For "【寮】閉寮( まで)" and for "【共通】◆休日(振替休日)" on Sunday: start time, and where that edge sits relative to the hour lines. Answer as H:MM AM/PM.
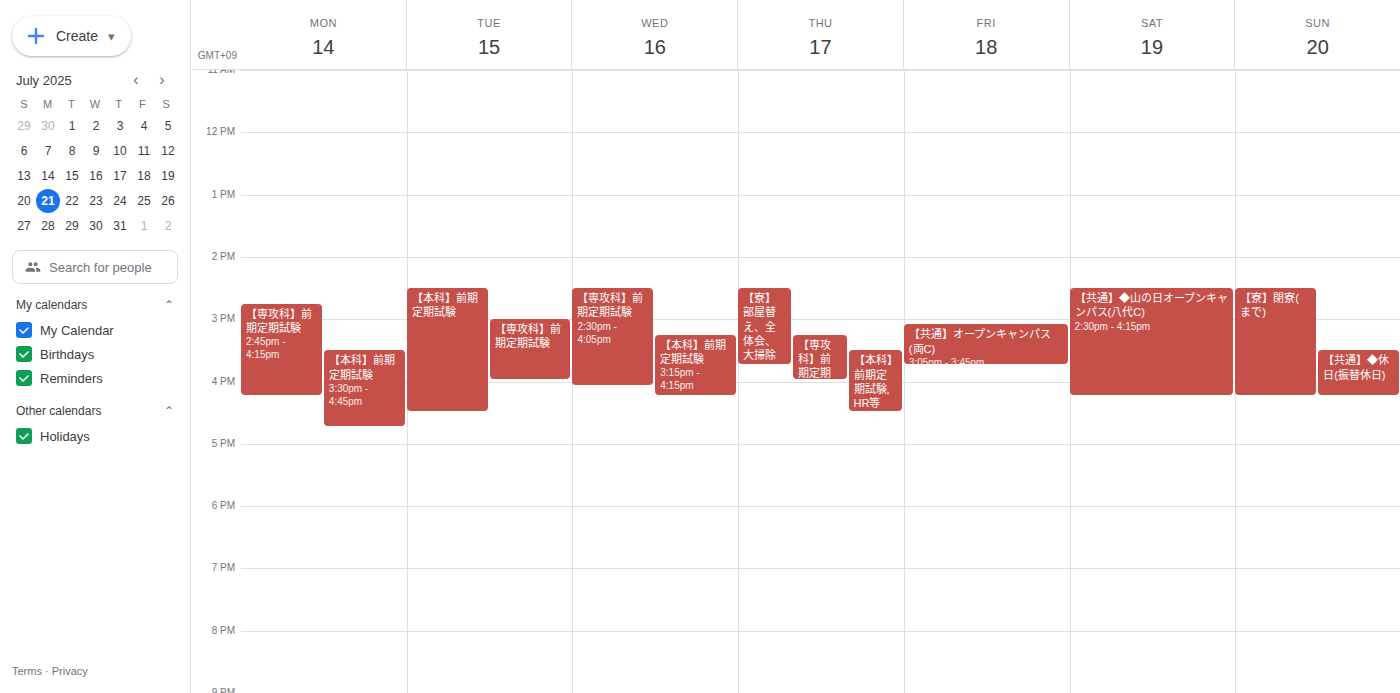
"【寮】閉寮( まで)": 2:30 PM, halfway between the 2 PM and 3 PM lines. "【共通】◆休日(振替休日)": 3:30 PM, halfway between the 3 PM and 4 PM lines.